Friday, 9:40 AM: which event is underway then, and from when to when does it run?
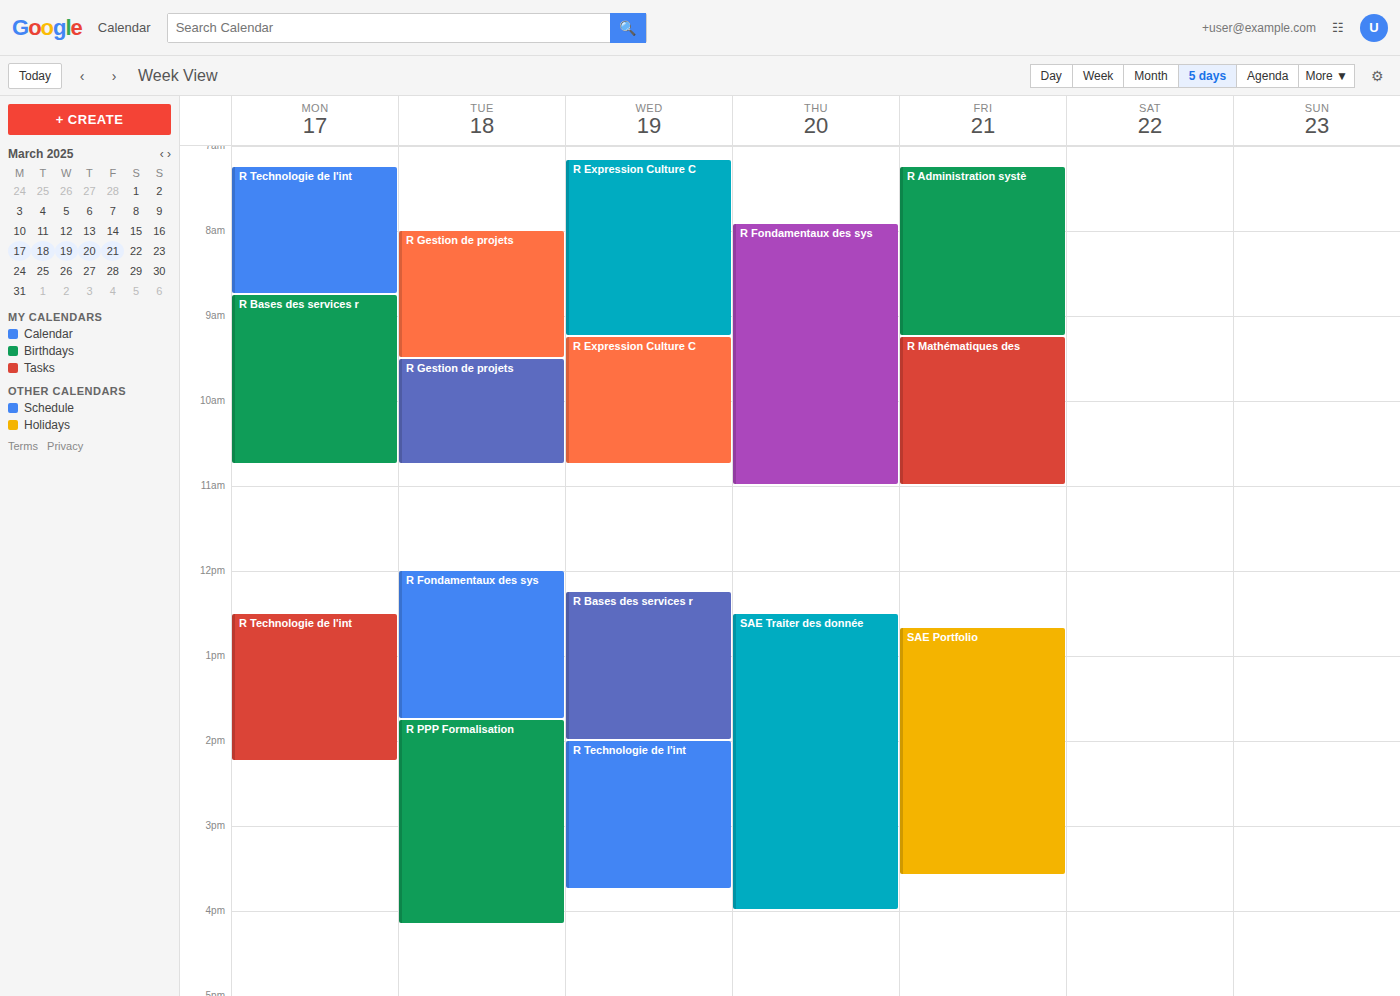
"R Mathématiques des", 9:15 AM to 11:00 AM